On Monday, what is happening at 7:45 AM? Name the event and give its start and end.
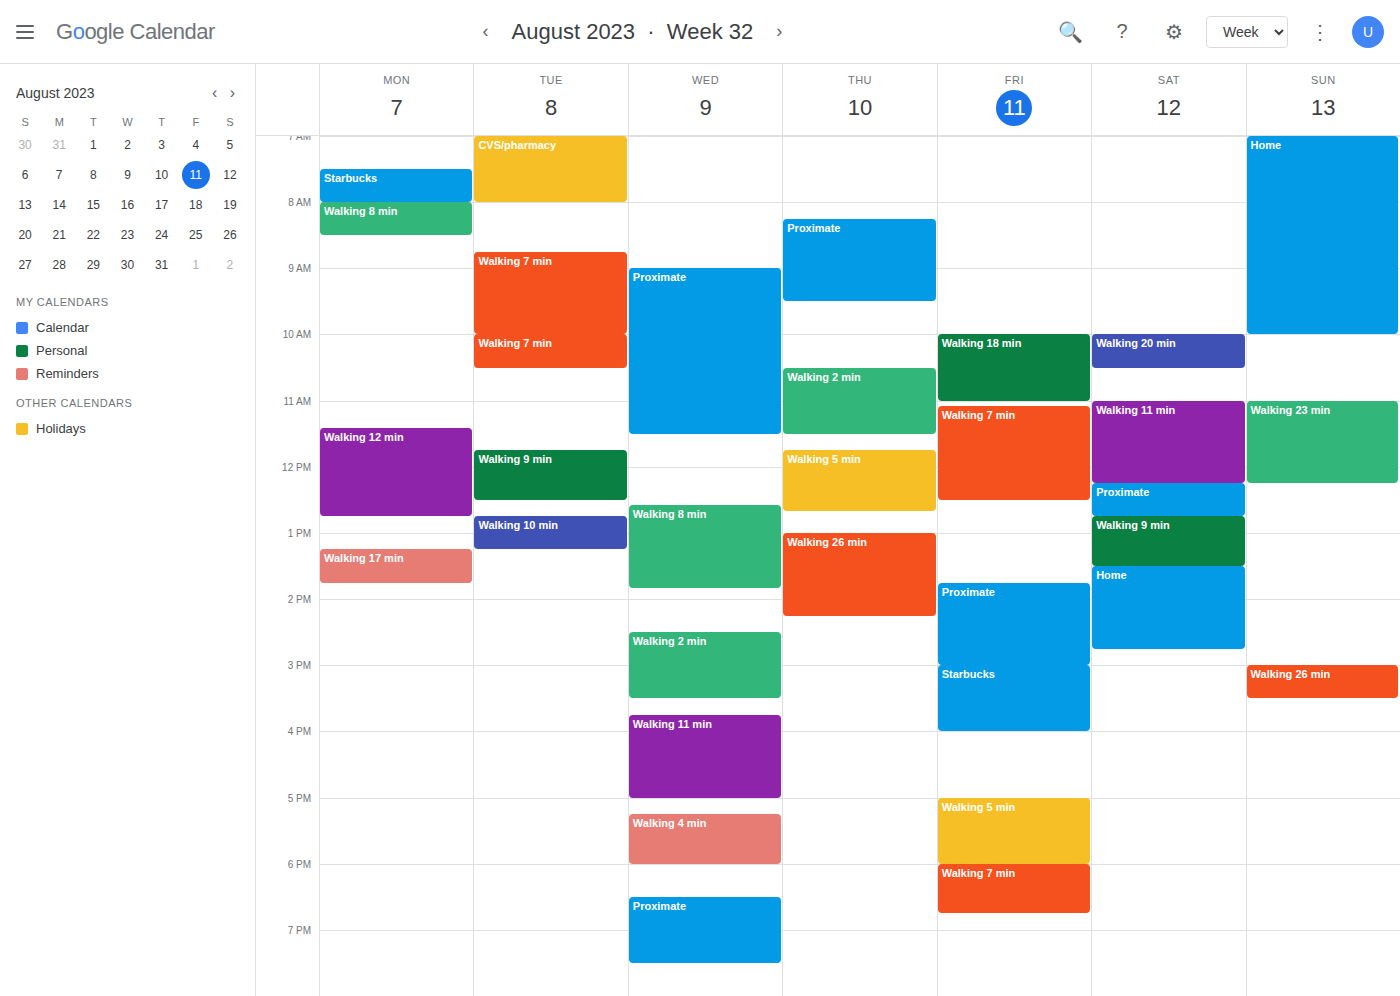
"Starbucks", 7:30 AM to 8:00 AM